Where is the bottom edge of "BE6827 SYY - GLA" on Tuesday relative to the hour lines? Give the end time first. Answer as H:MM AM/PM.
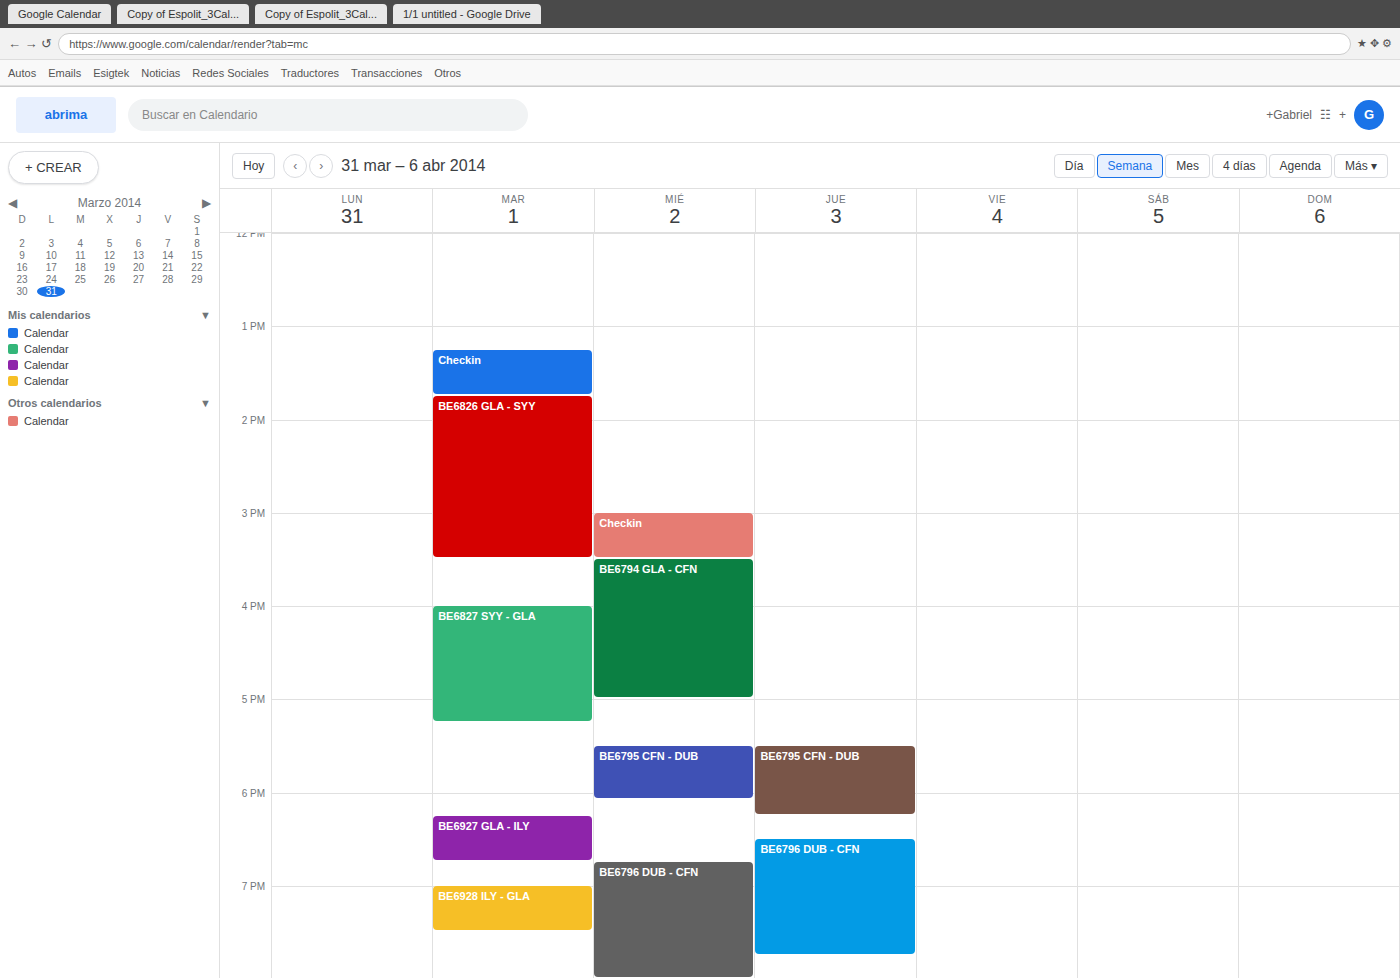
5:15 PM -- neither: a quarter of the way from the 5 PM line to the 6 PM line.